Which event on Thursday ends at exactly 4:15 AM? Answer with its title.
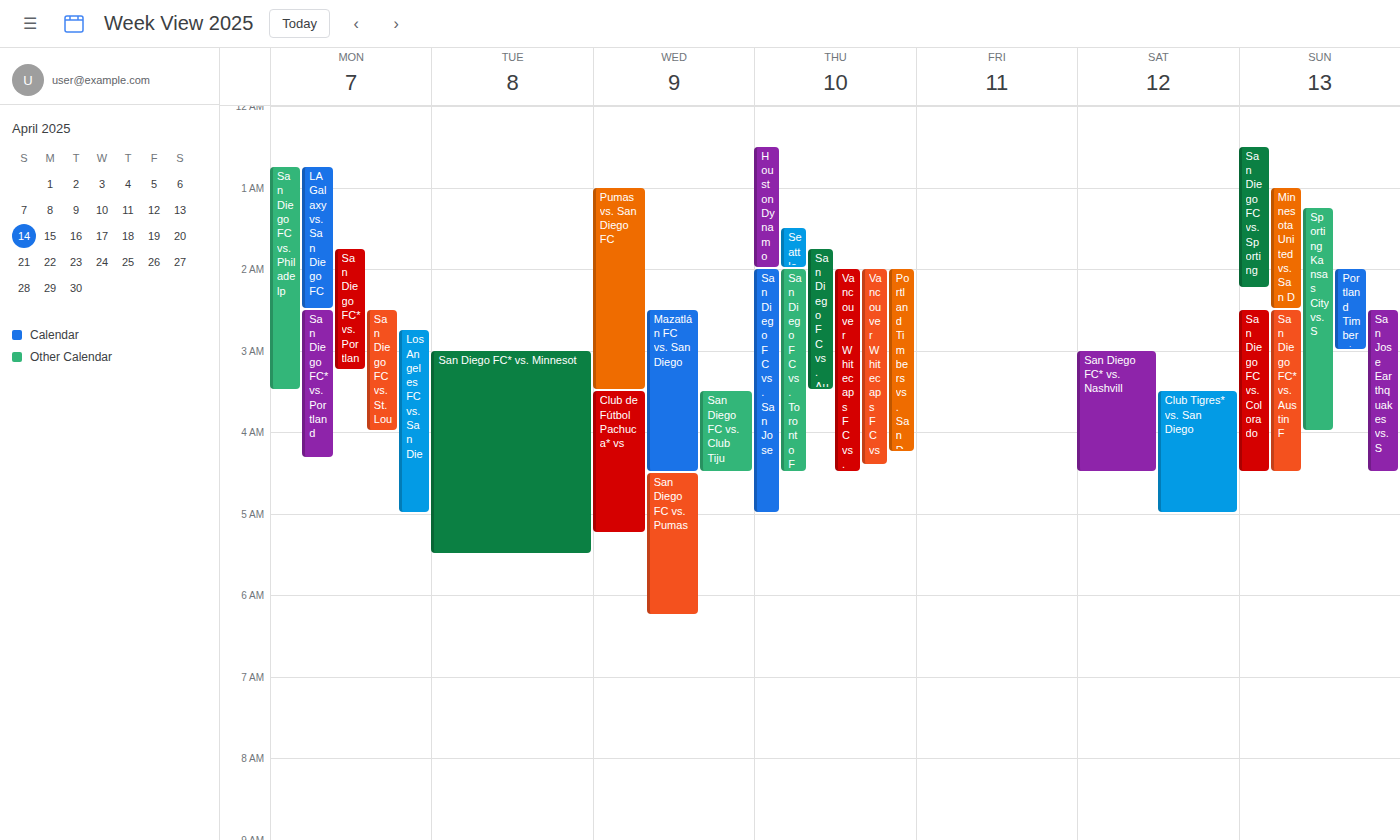
"Portland Timbers vs. San D"